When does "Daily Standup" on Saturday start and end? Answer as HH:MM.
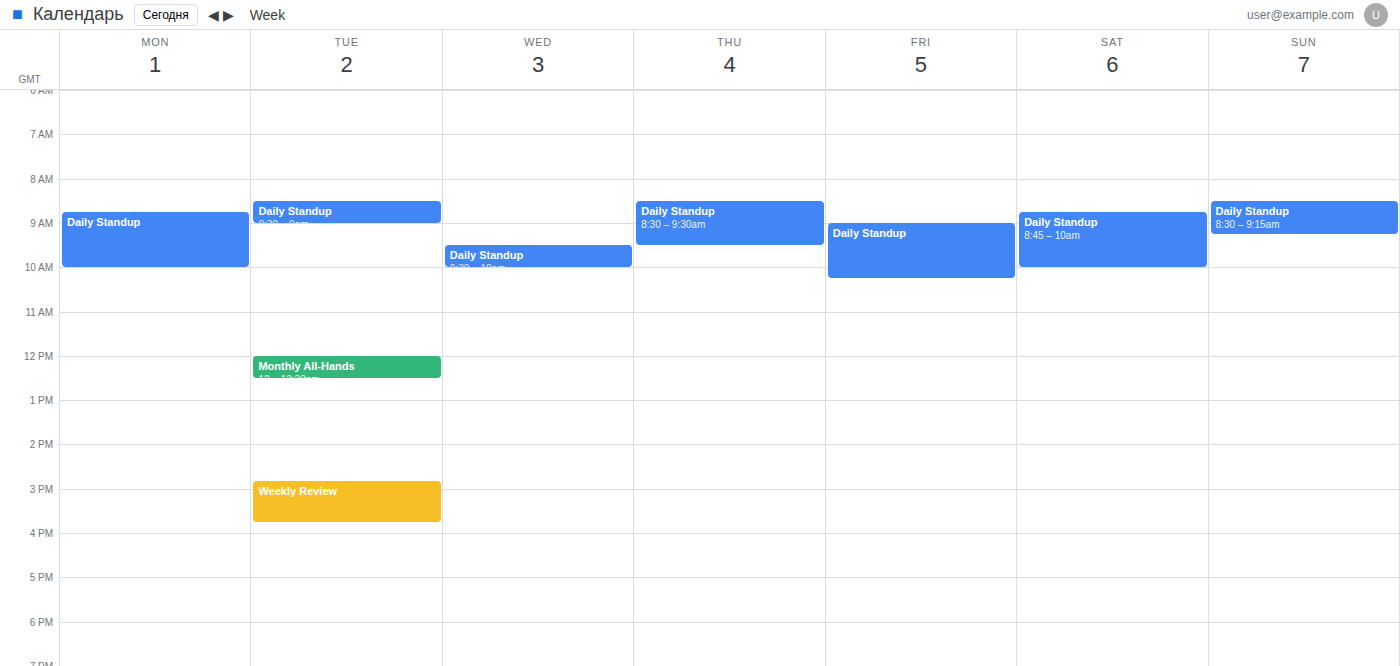
08:45 to 10:00